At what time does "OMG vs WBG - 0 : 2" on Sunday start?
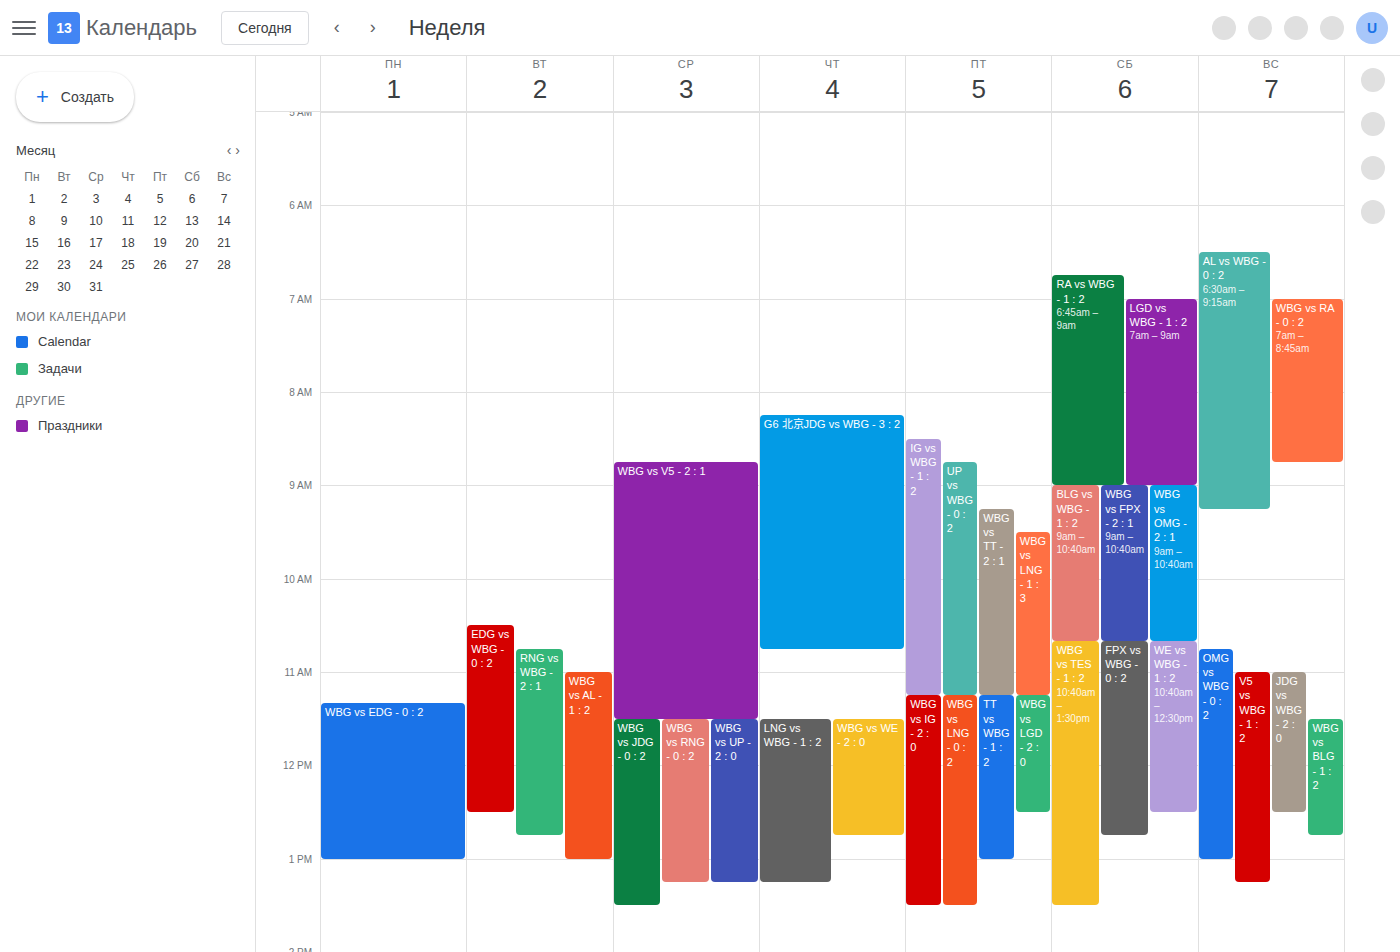
10:45 AM